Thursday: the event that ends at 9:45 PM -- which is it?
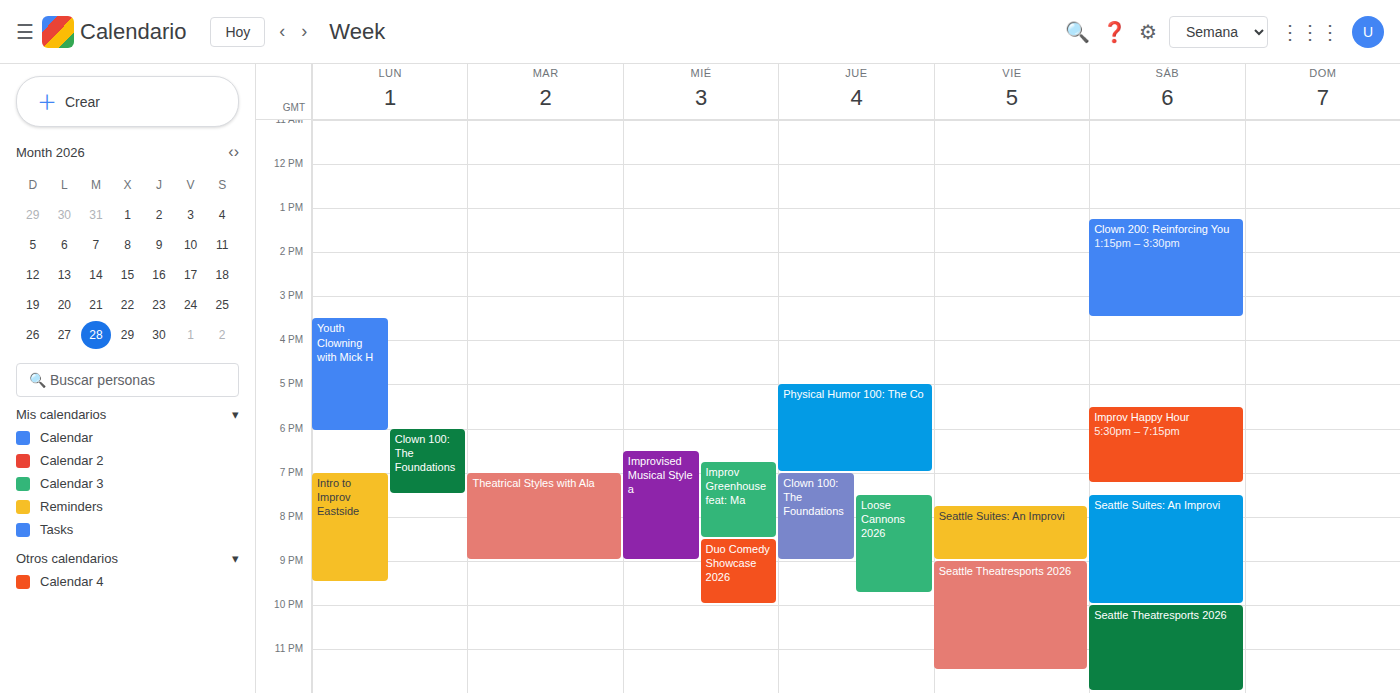
"Loose Cannons 2026"